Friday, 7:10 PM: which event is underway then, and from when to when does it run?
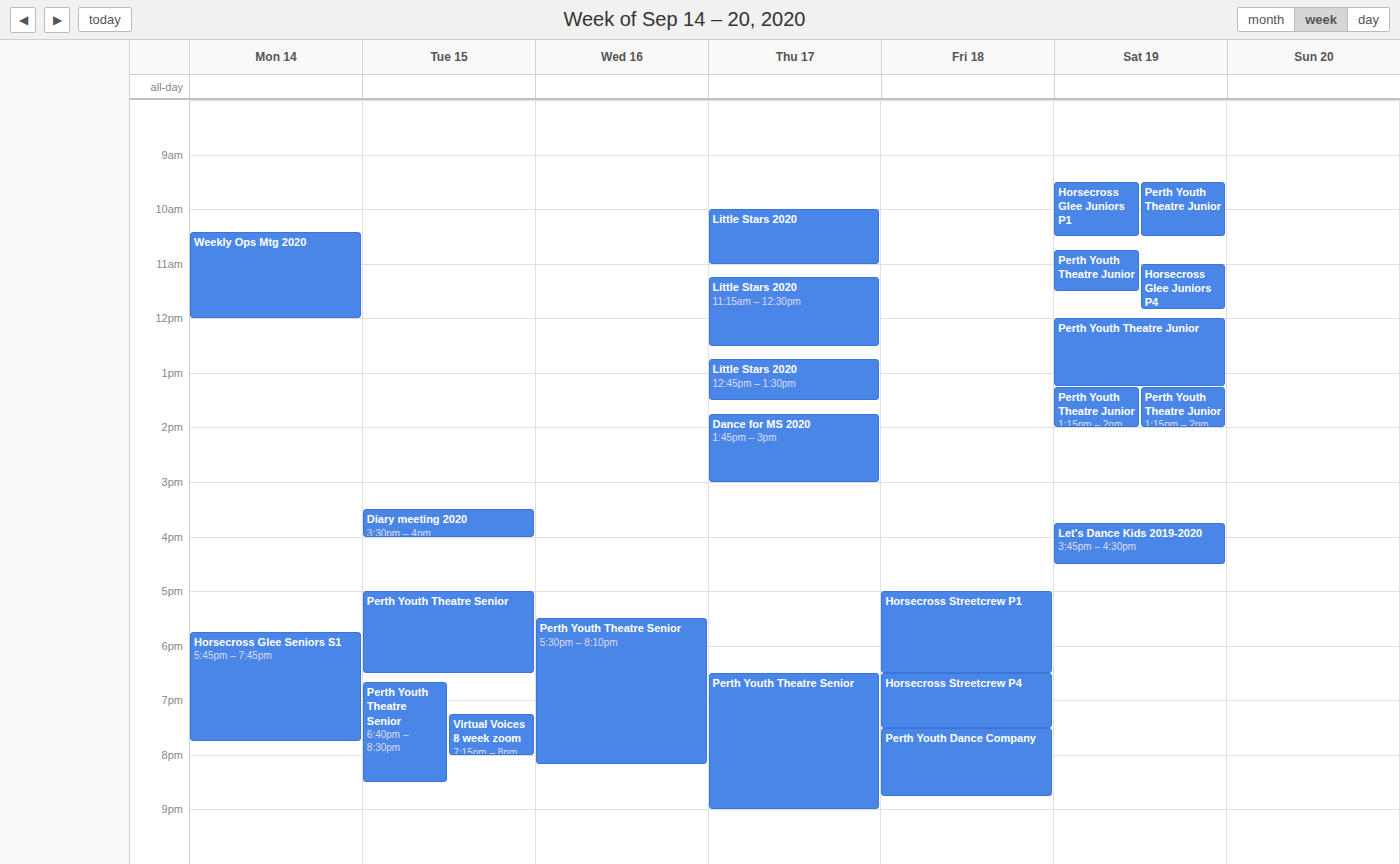
"Horsecross Streetcrew P4", 6:30 PM to 7:30 PM